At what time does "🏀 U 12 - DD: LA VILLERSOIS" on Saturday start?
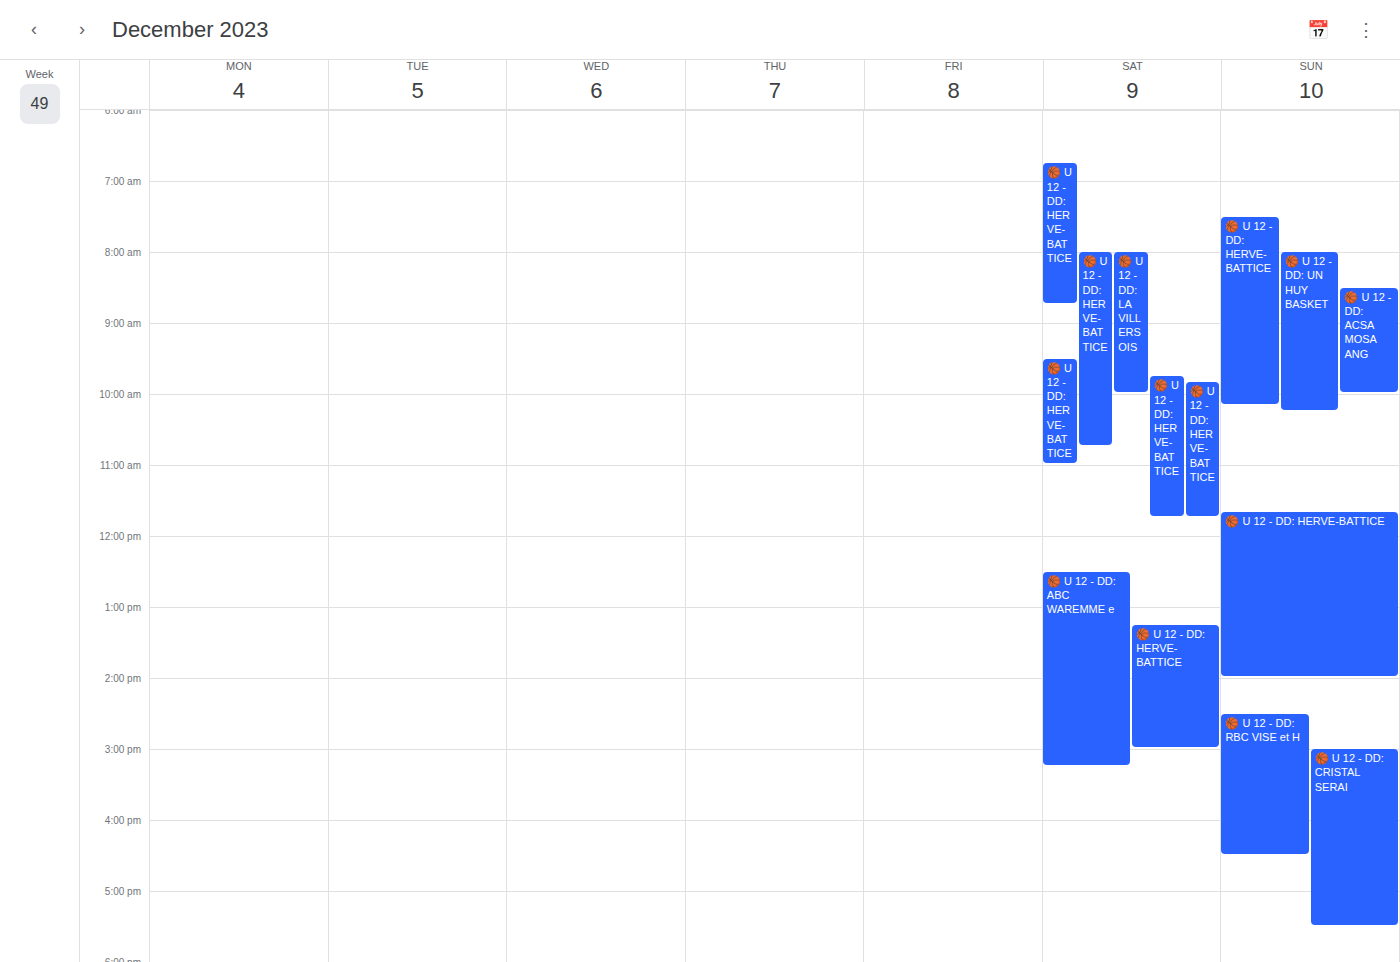
8:00 AM